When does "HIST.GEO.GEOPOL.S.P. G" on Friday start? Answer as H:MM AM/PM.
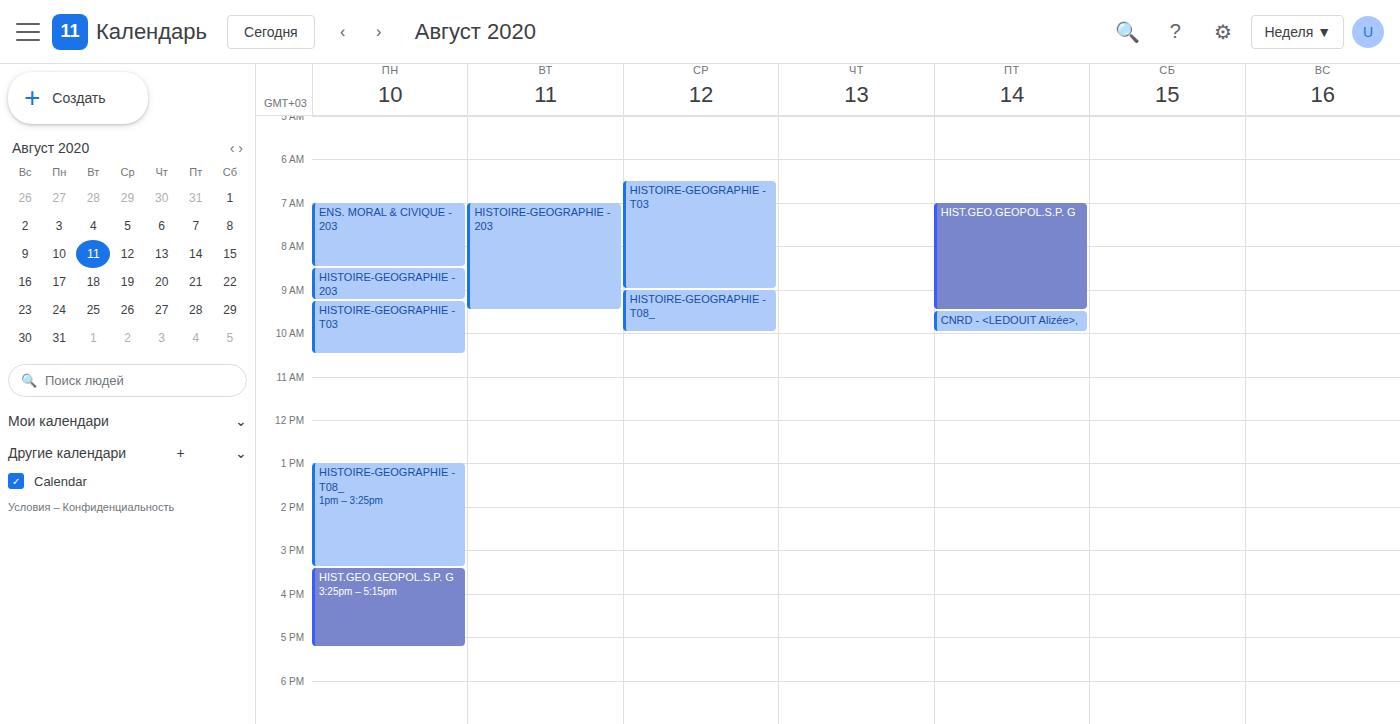
7:00 AM